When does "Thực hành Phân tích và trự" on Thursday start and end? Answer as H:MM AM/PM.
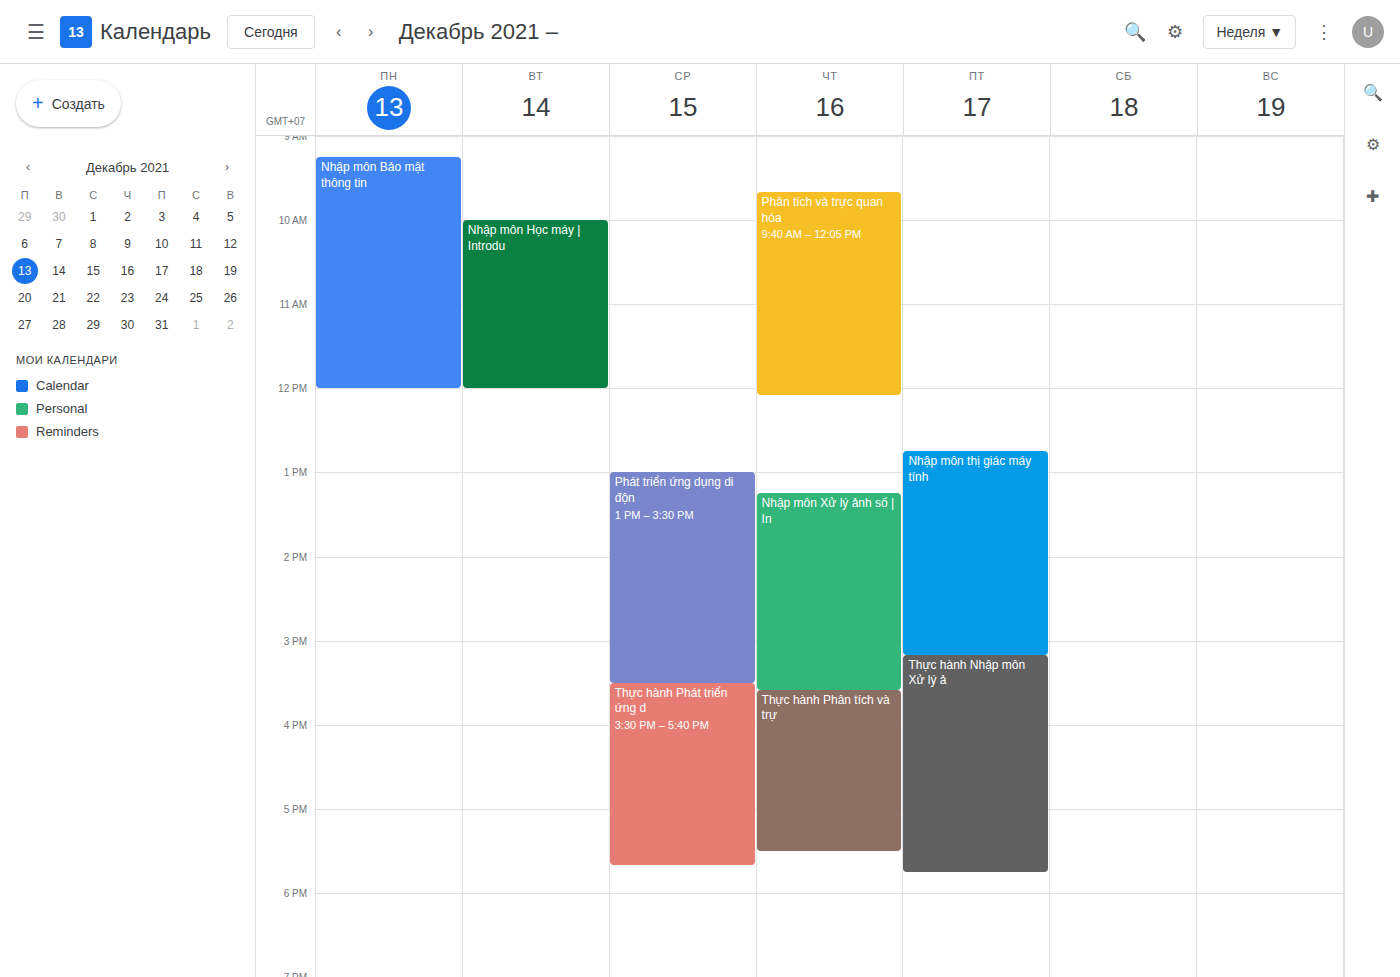
3:35 PM to 5:30 PM